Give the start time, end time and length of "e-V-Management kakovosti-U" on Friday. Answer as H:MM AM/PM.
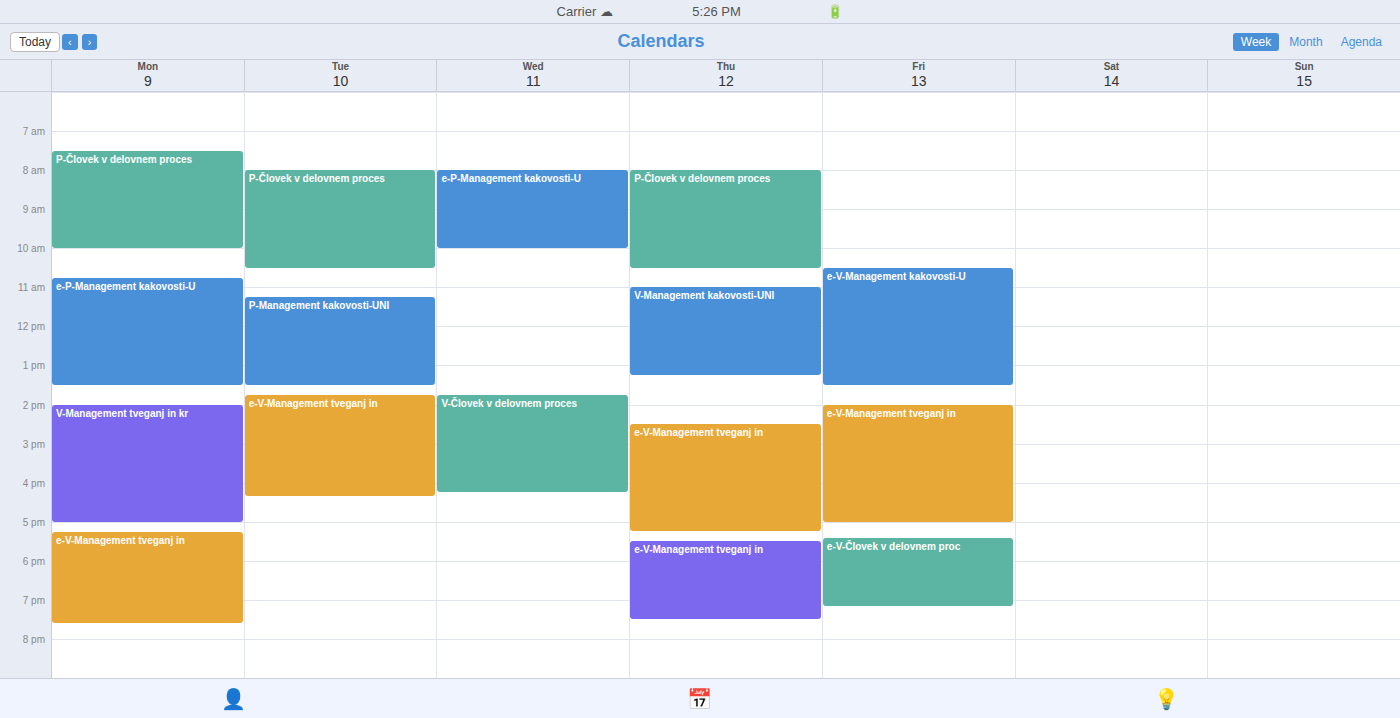
10:30 AM to 1:30 PM, 3 hours